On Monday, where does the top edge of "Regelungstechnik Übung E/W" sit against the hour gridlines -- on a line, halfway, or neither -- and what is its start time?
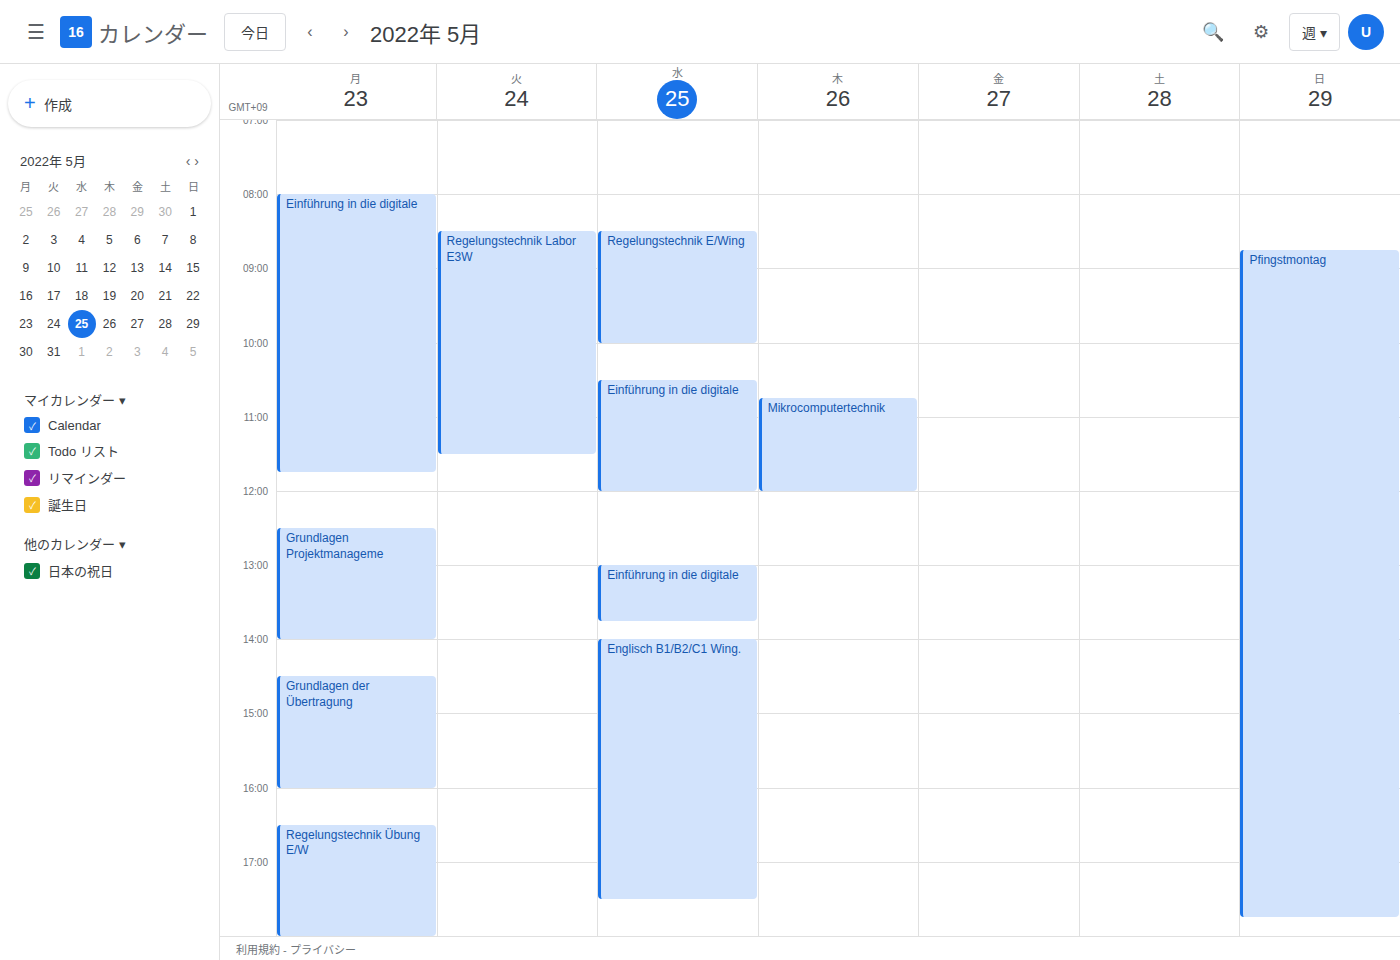
4:30 PM -- halfway between the 4 PM and 5 PM lines.